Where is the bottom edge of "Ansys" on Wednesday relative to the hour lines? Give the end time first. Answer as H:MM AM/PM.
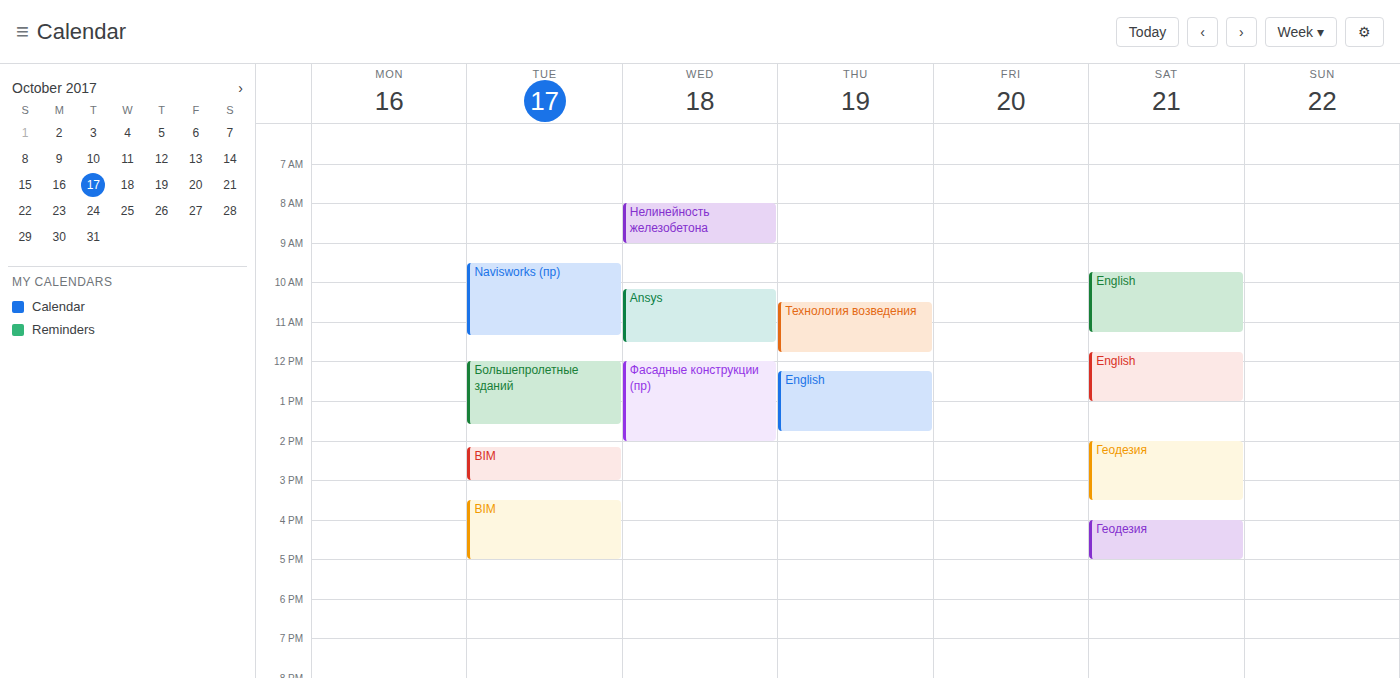
11:30 AM -- halfway between the 11 AM and 12 PM lines.